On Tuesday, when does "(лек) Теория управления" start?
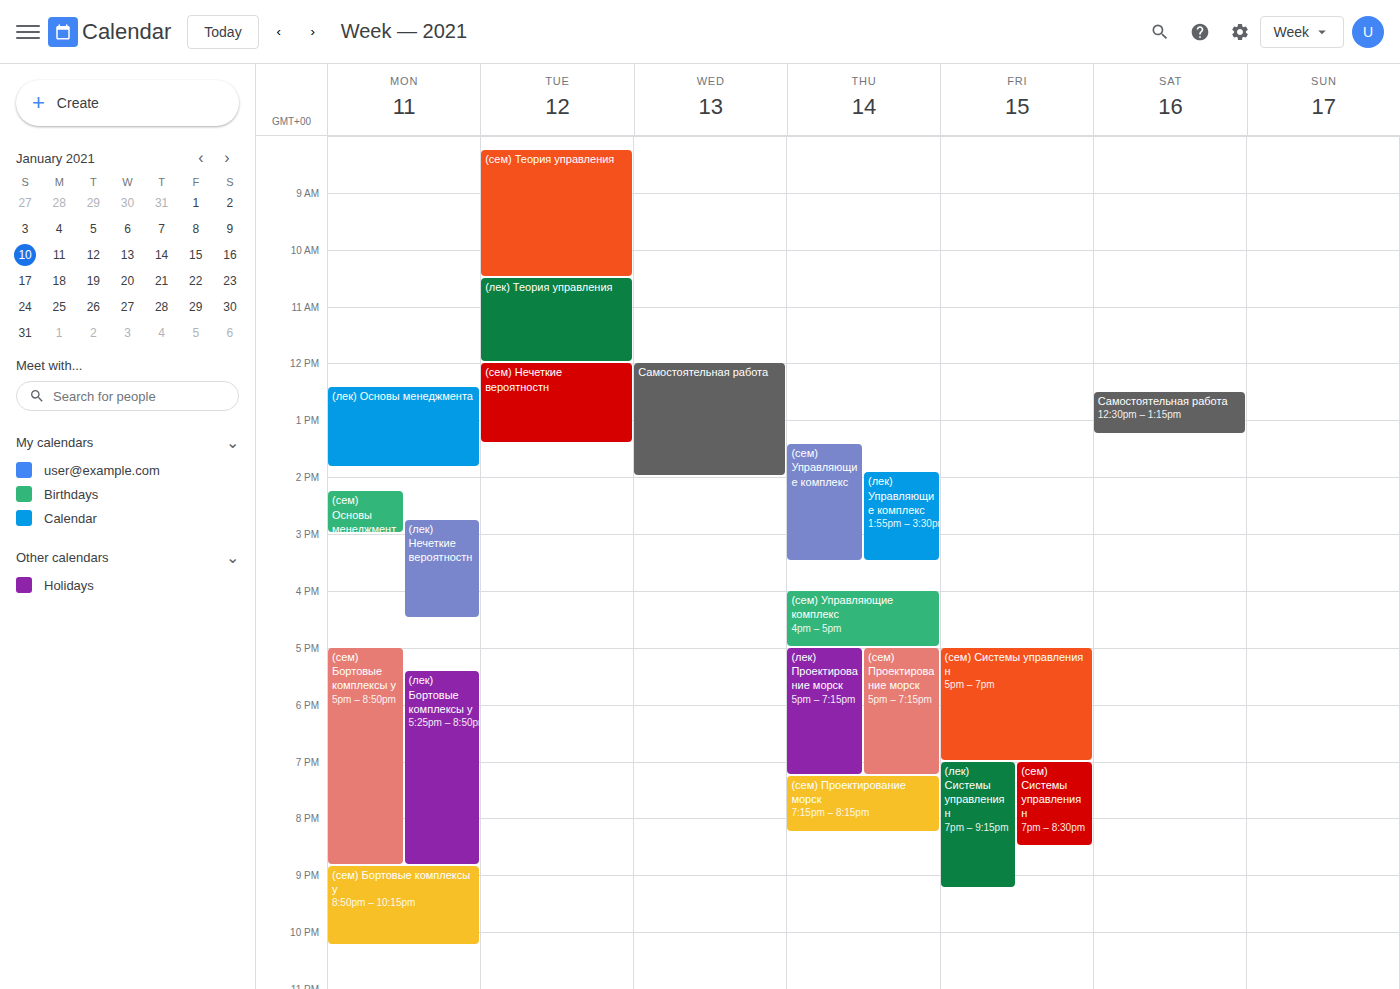
10:30 AM